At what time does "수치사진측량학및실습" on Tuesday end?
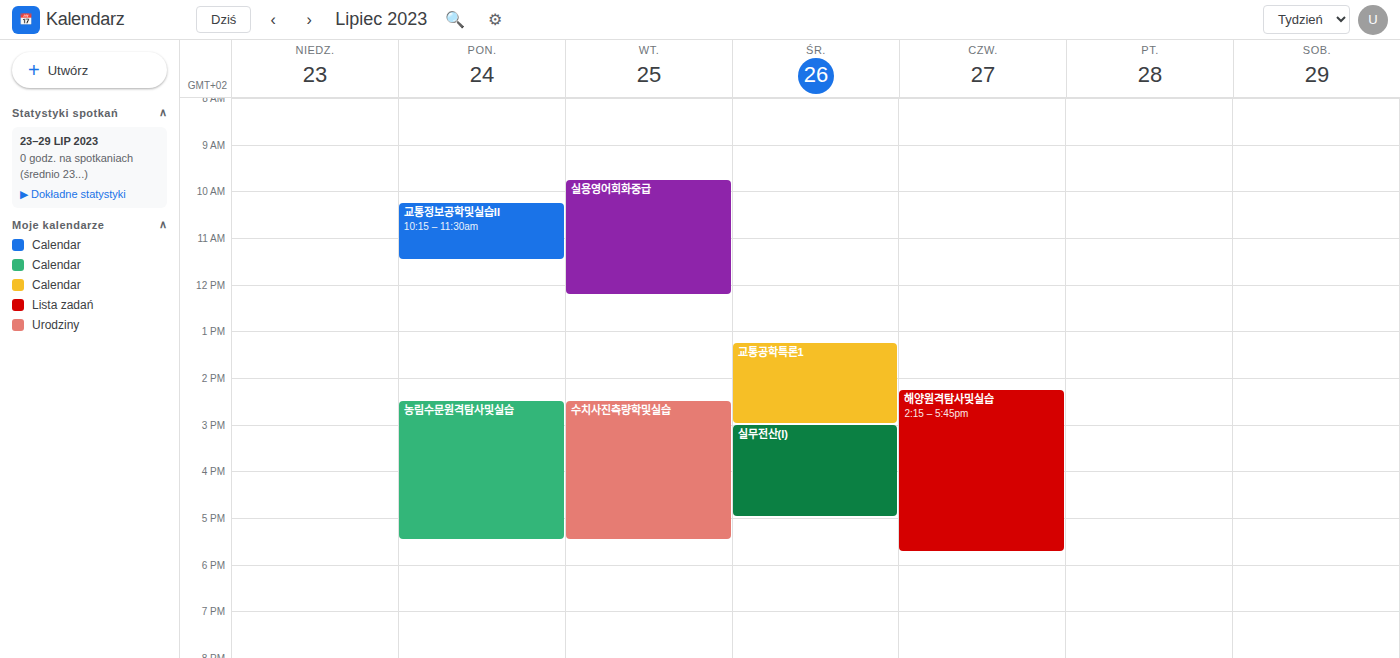
5:30 PM